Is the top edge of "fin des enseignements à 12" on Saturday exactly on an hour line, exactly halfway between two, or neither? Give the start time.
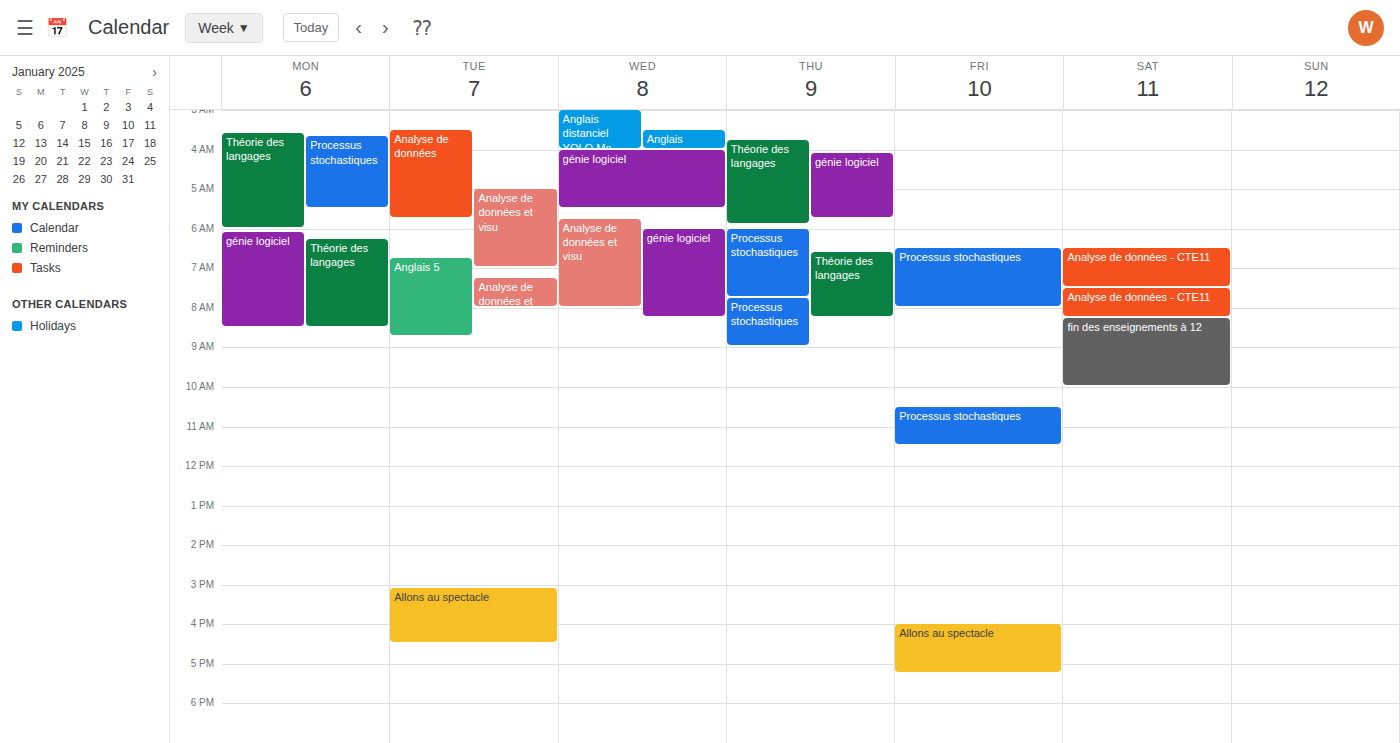
8:15 AM -- neither: a quarter of the way from the 8 AM line to the 9 AM line.